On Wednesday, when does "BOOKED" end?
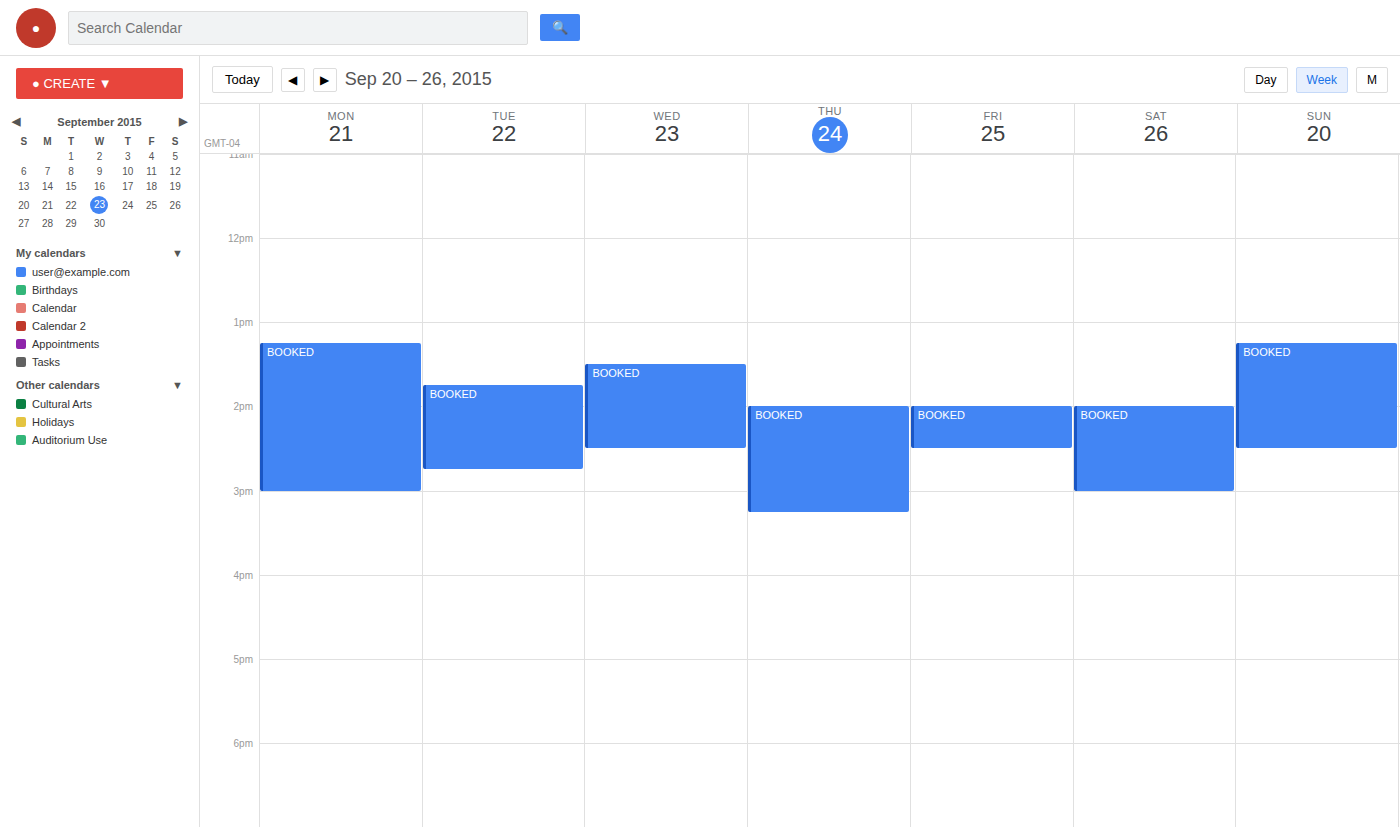
2:30 PM